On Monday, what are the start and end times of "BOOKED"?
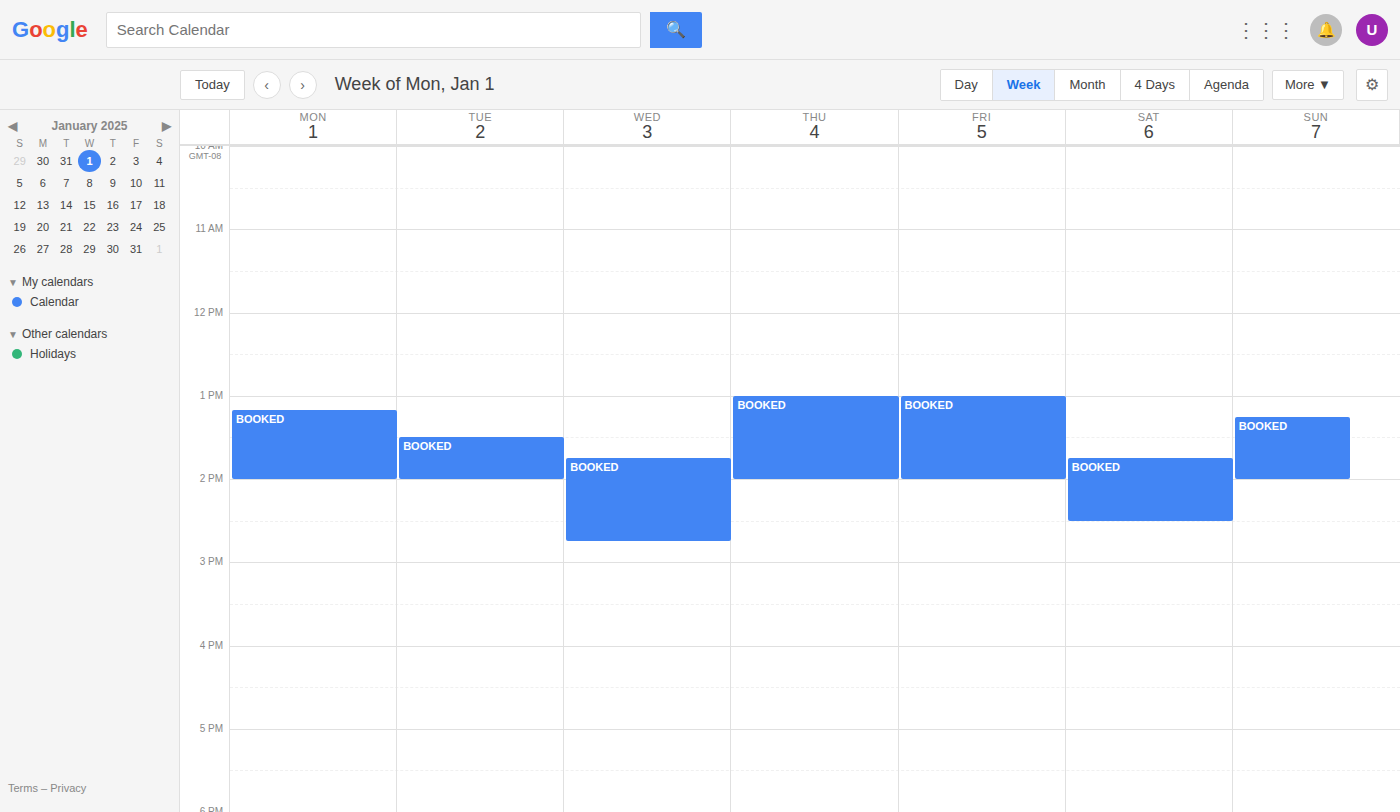
13:10 to 14:00